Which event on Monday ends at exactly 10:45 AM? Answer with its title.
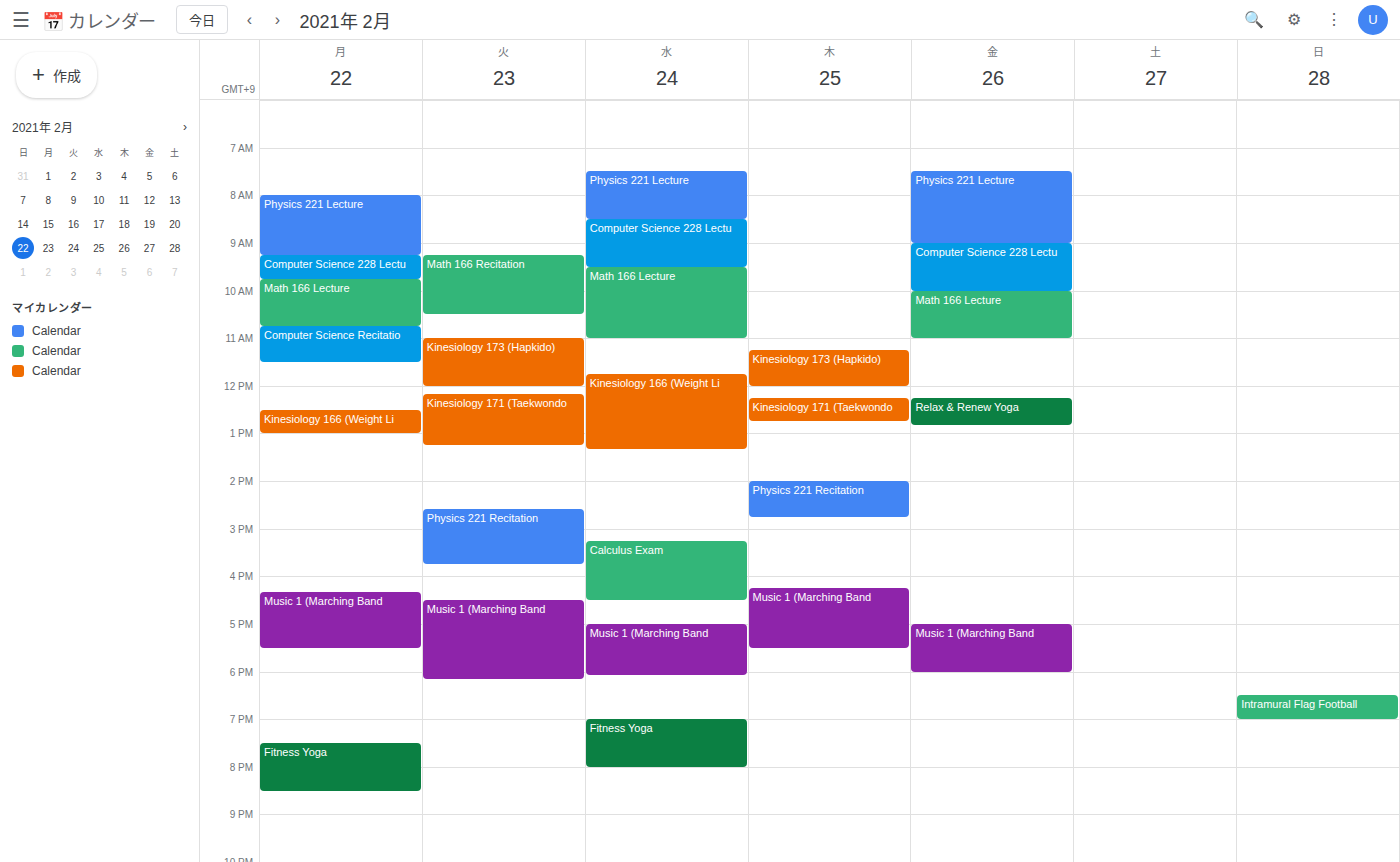
"Math 166 Lecture"